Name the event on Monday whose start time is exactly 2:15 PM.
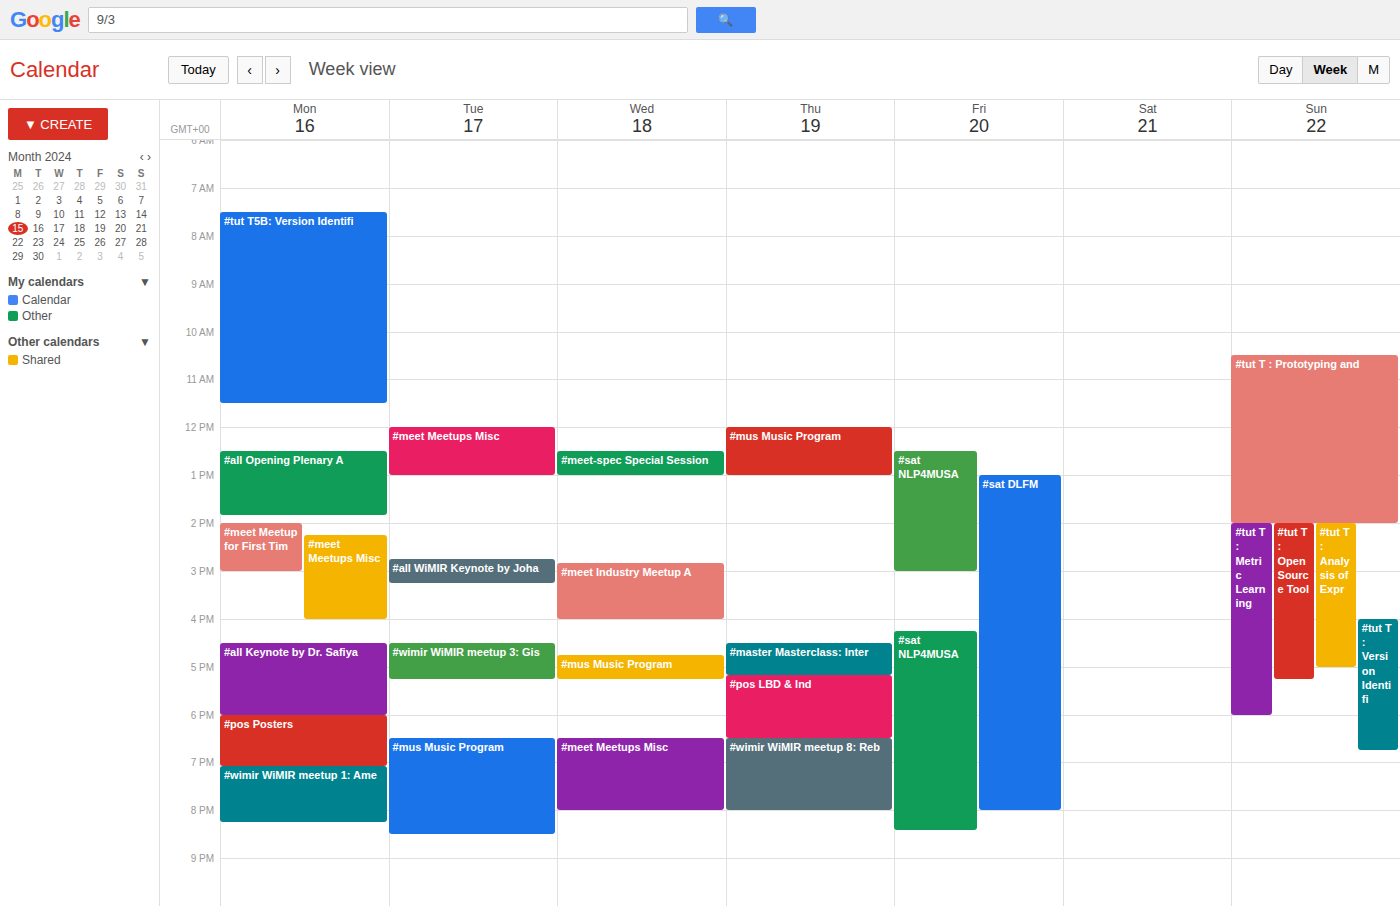
"#meet Meetups Misc"